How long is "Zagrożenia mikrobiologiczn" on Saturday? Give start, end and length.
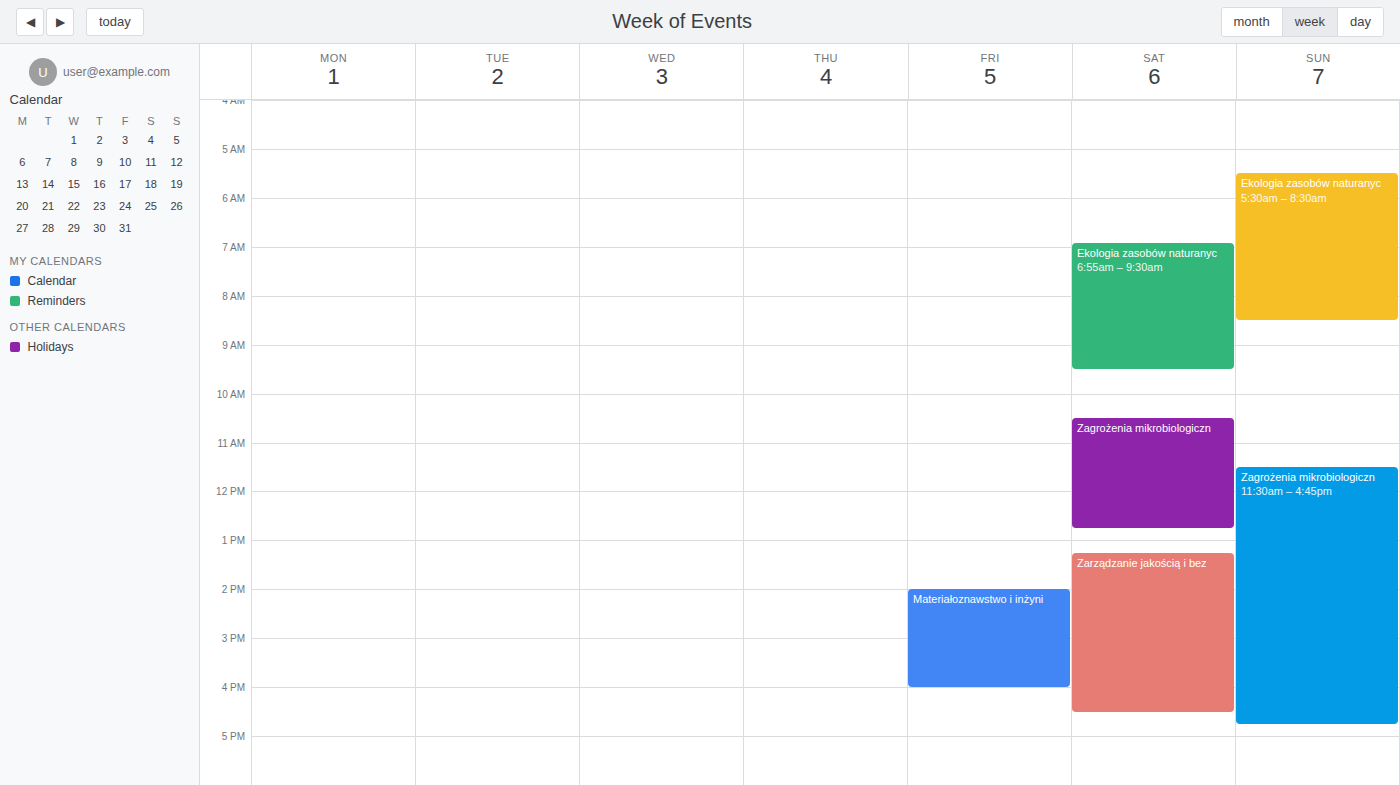
10:30 AM to 12:45 PM, 2 hours 15 minutes